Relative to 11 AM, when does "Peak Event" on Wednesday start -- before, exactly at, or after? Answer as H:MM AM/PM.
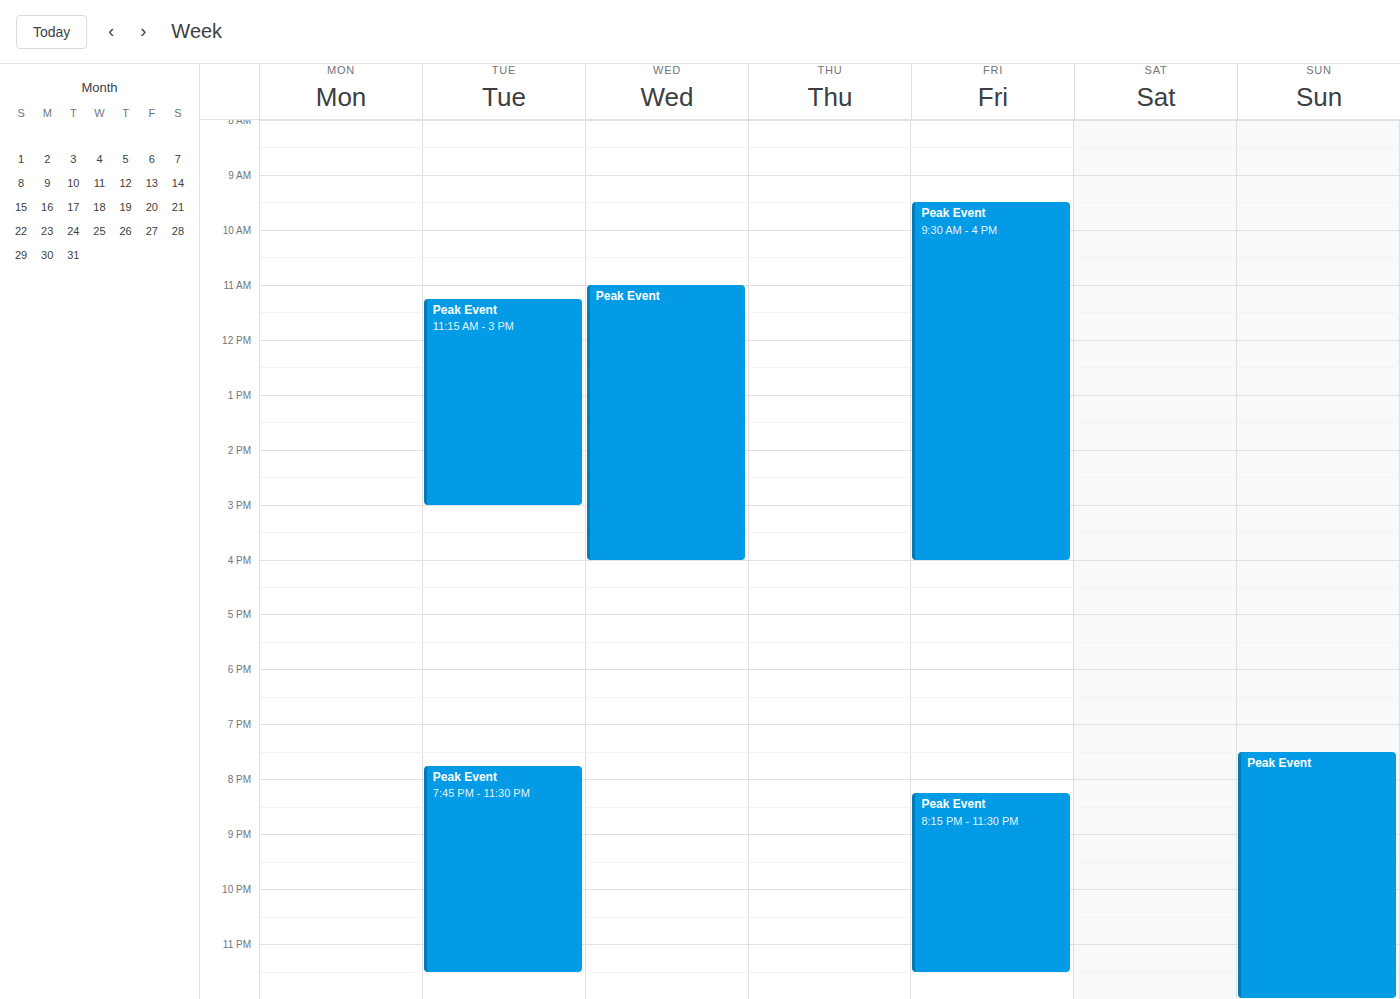
11:00 AM -- exactly at 11 AM, on the 11 AM line.